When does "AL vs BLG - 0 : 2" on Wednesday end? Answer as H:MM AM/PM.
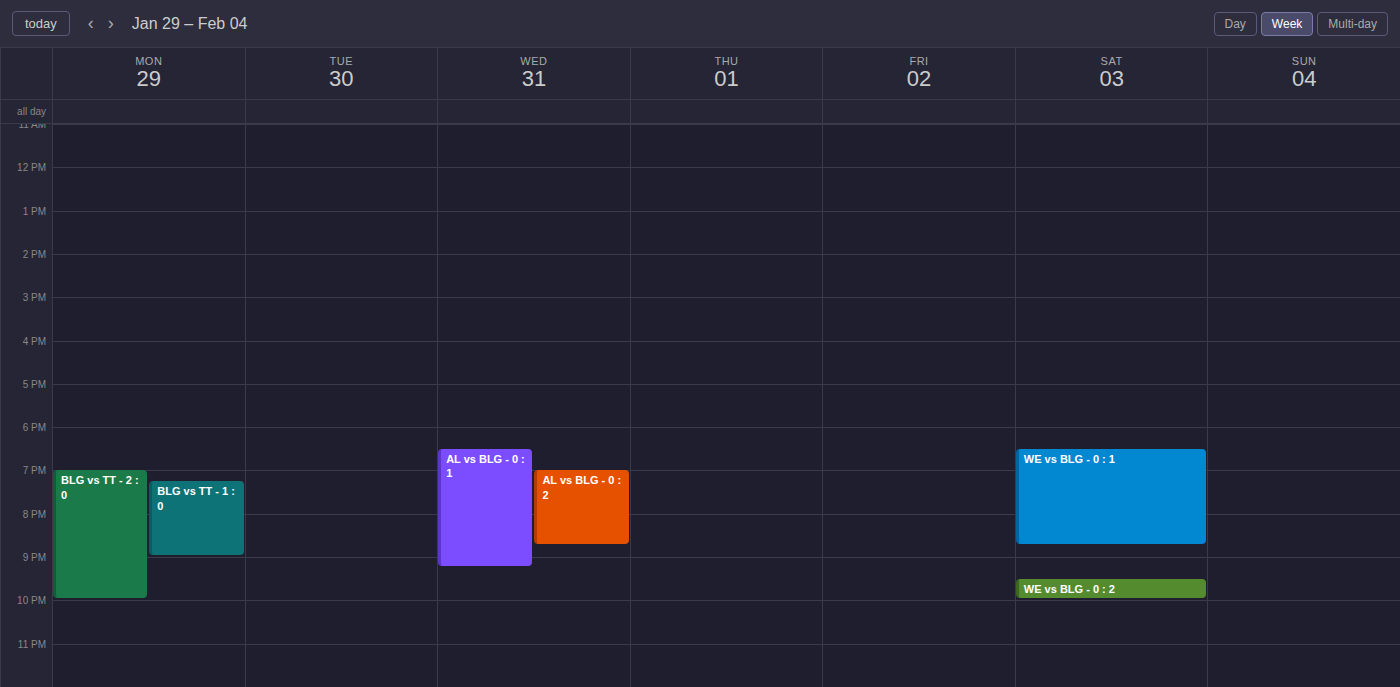
8:45 PM